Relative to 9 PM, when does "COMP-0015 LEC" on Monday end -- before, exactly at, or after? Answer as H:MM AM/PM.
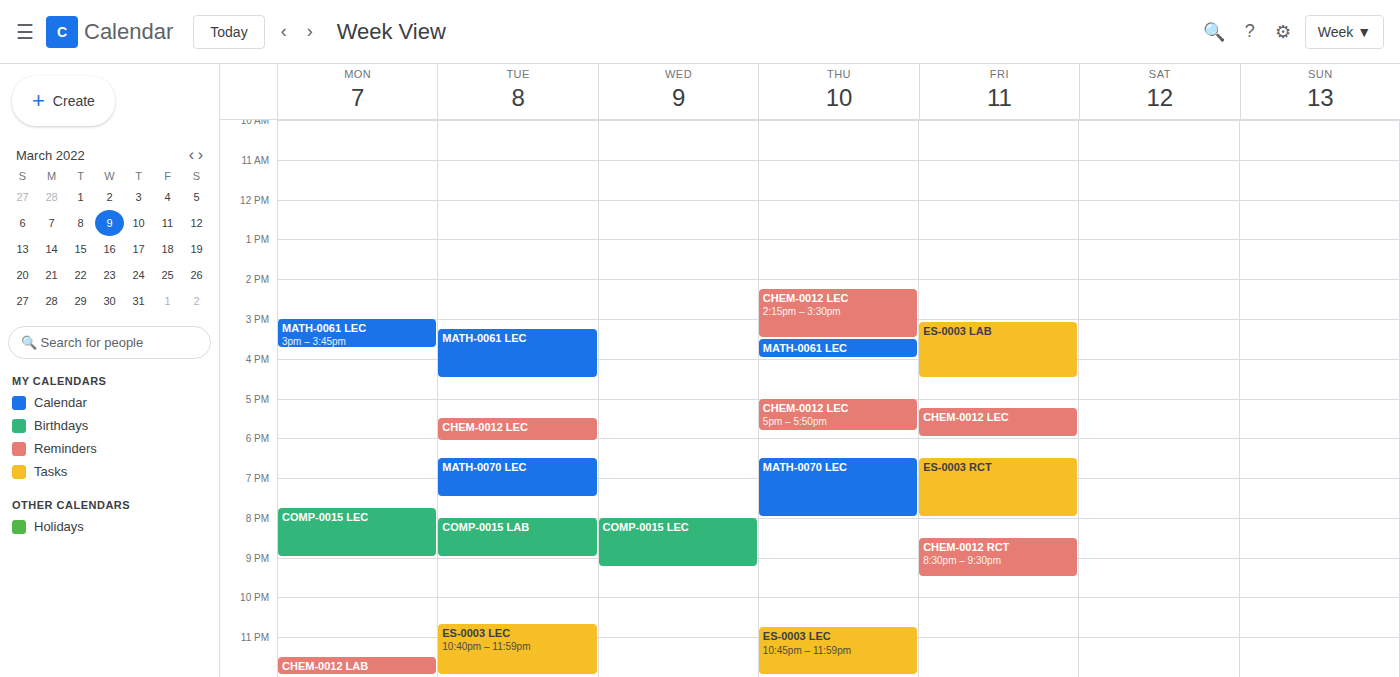
9:00 PM -- exactly at 9 PM, on the 9 PM line.